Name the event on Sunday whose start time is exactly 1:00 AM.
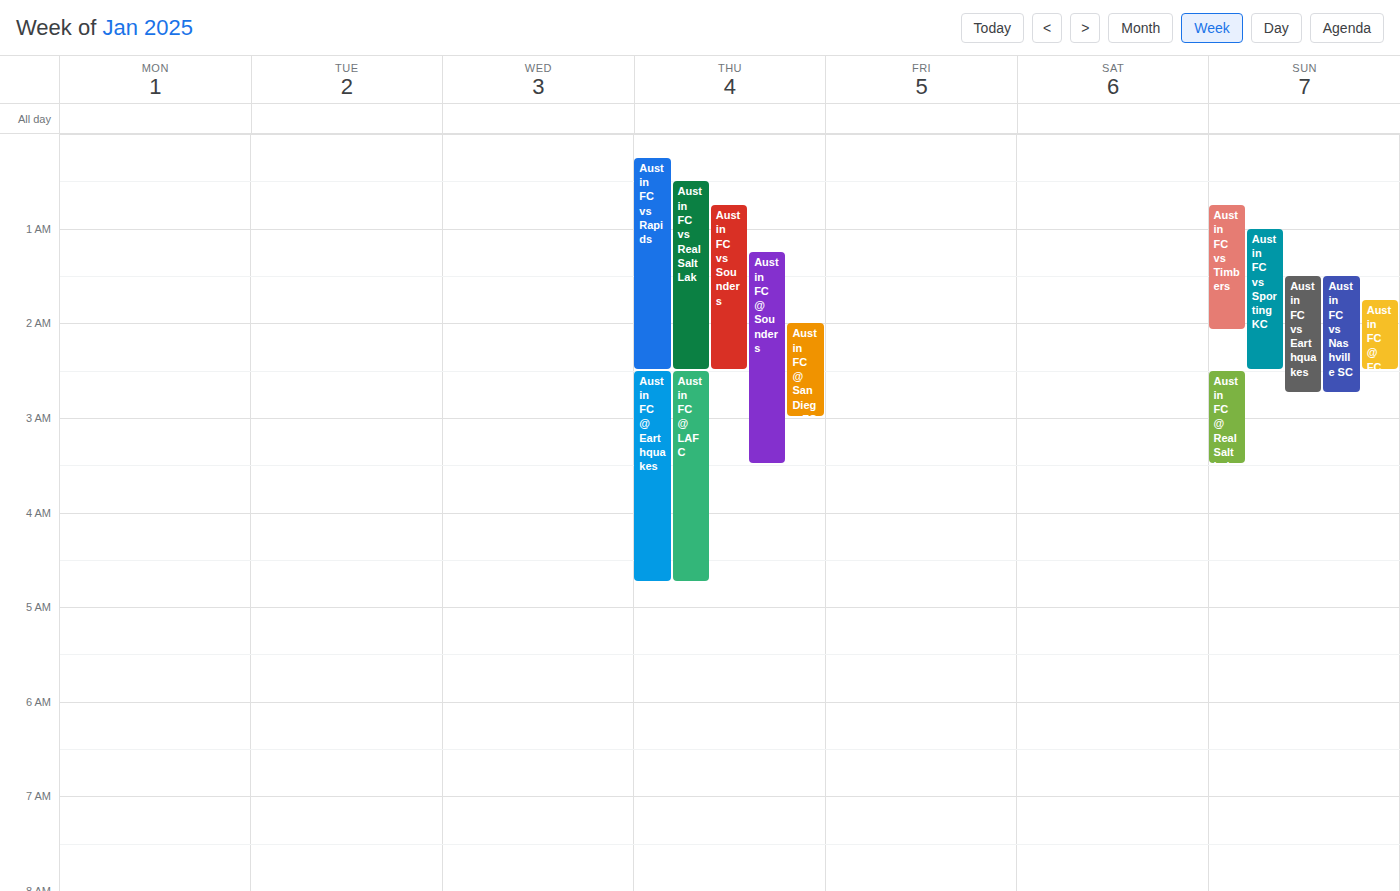
"Austin FC vs Sporting KC"